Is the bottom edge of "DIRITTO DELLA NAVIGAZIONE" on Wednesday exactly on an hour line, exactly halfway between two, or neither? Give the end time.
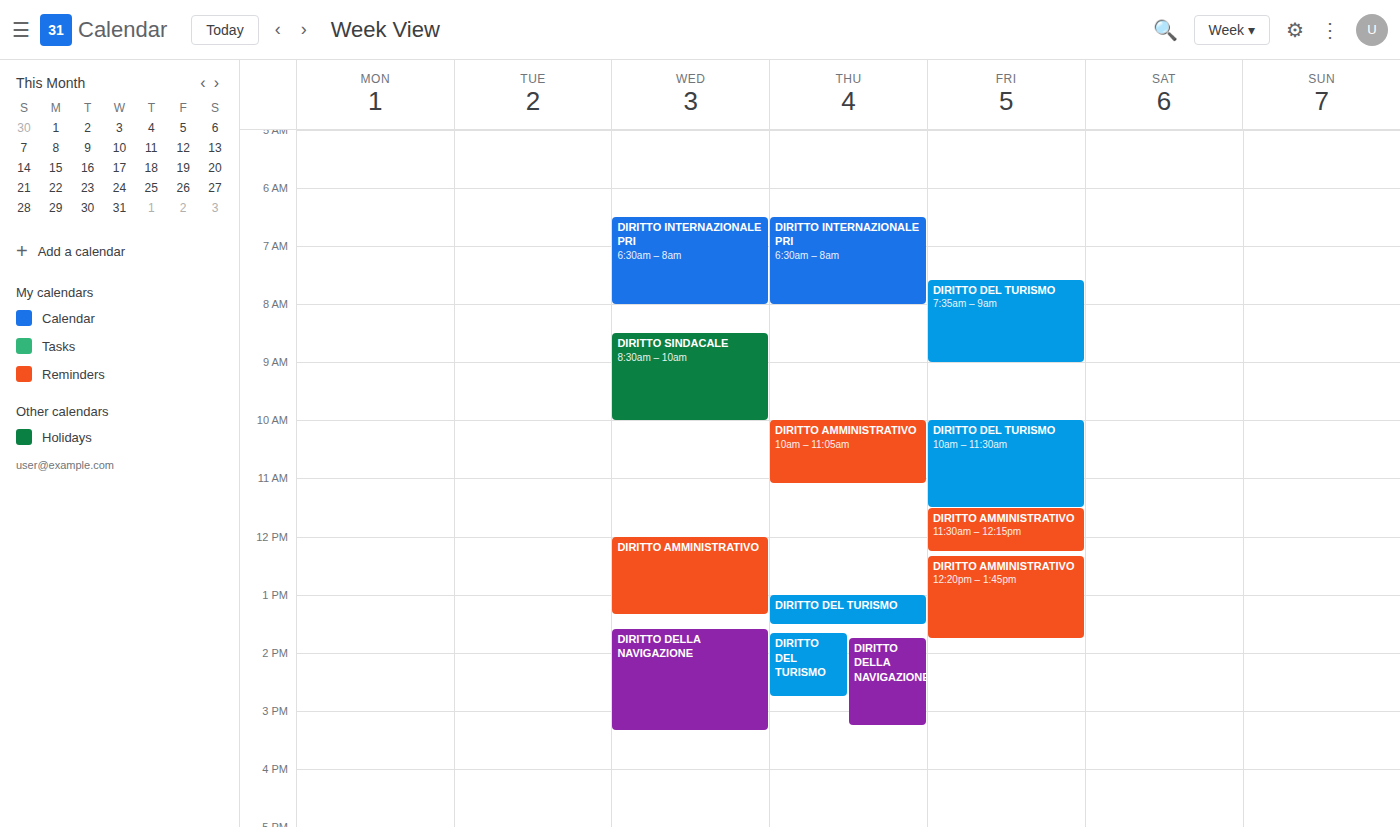
3:20 PM -- neither: 20 minutes below the 3 PM line and 40 minutes above the 4 PM line.